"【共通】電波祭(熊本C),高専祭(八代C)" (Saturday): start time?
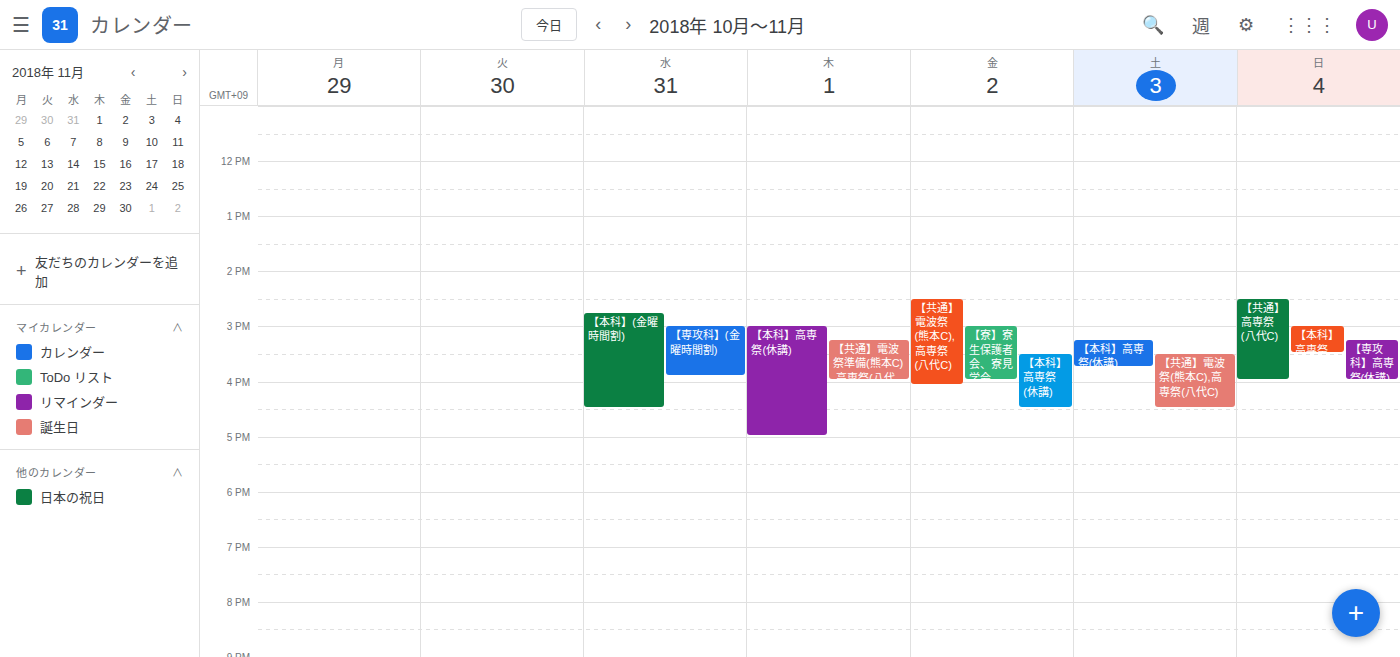
15:30